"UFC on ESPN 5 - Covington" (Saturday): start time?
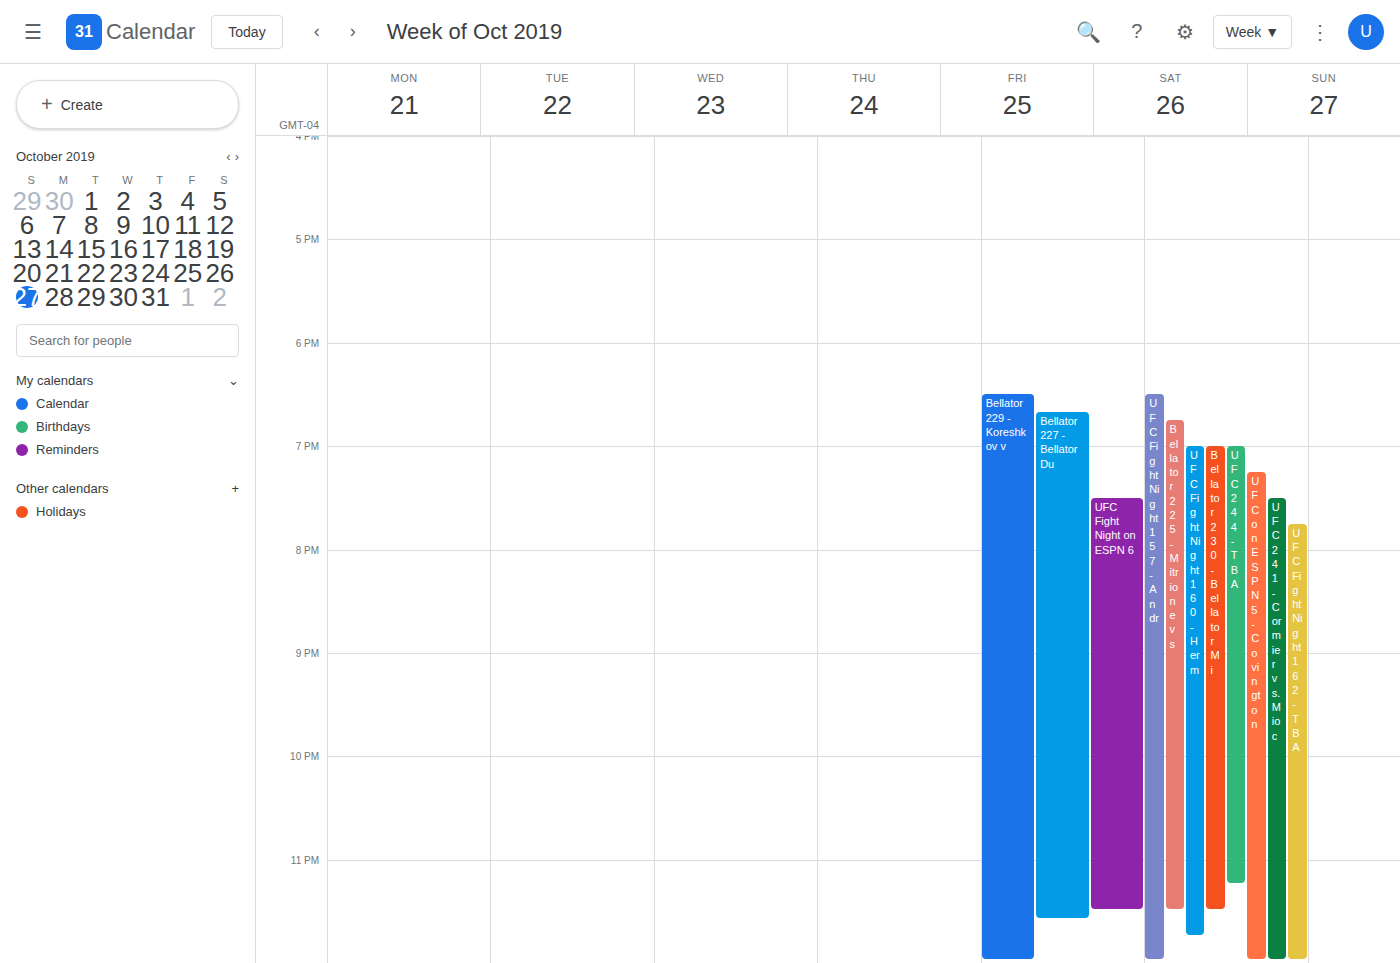
7:15 PM